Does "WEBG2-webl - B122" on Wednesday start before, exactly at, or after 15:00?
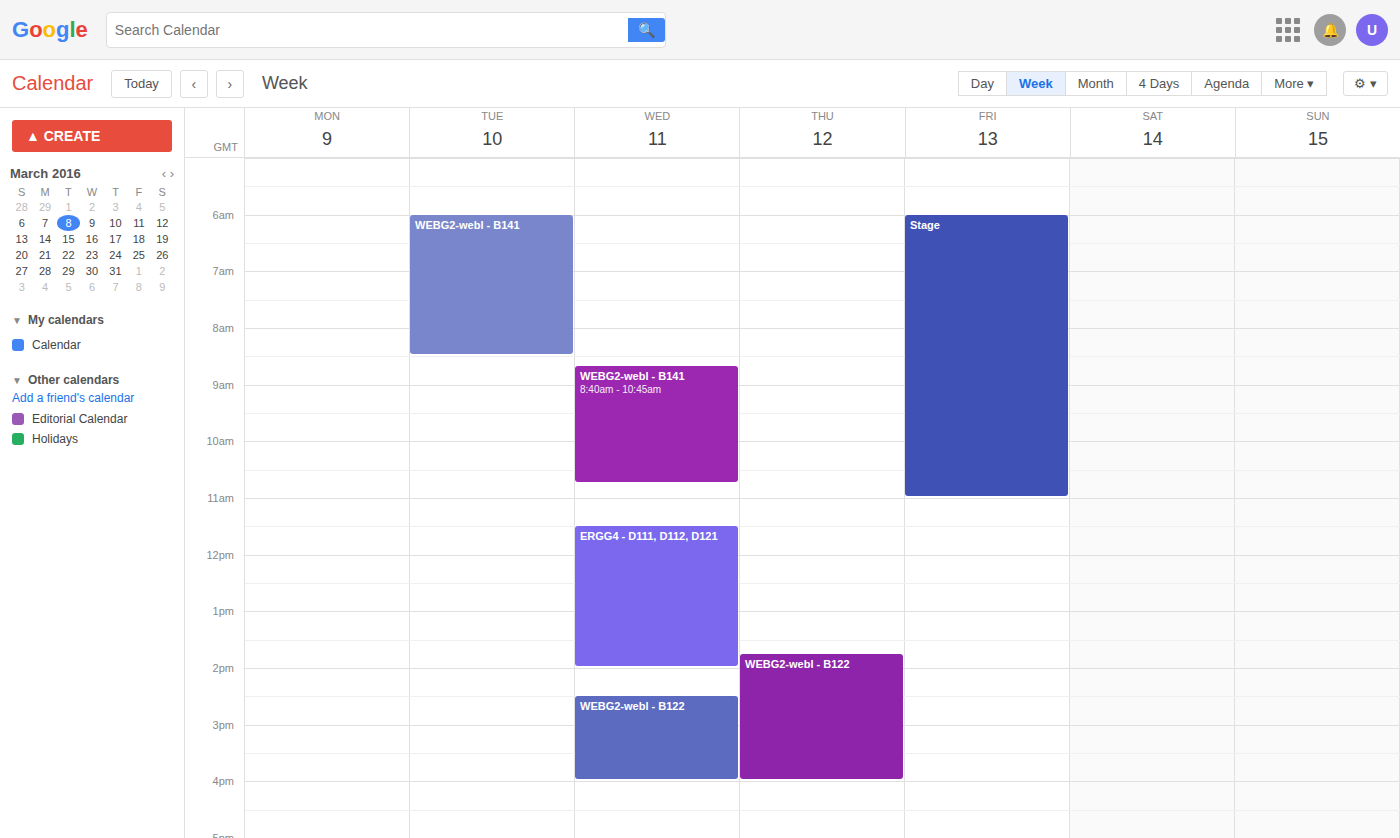
14:30 -- before 15:00, 30 minutes above the 15:00 line.